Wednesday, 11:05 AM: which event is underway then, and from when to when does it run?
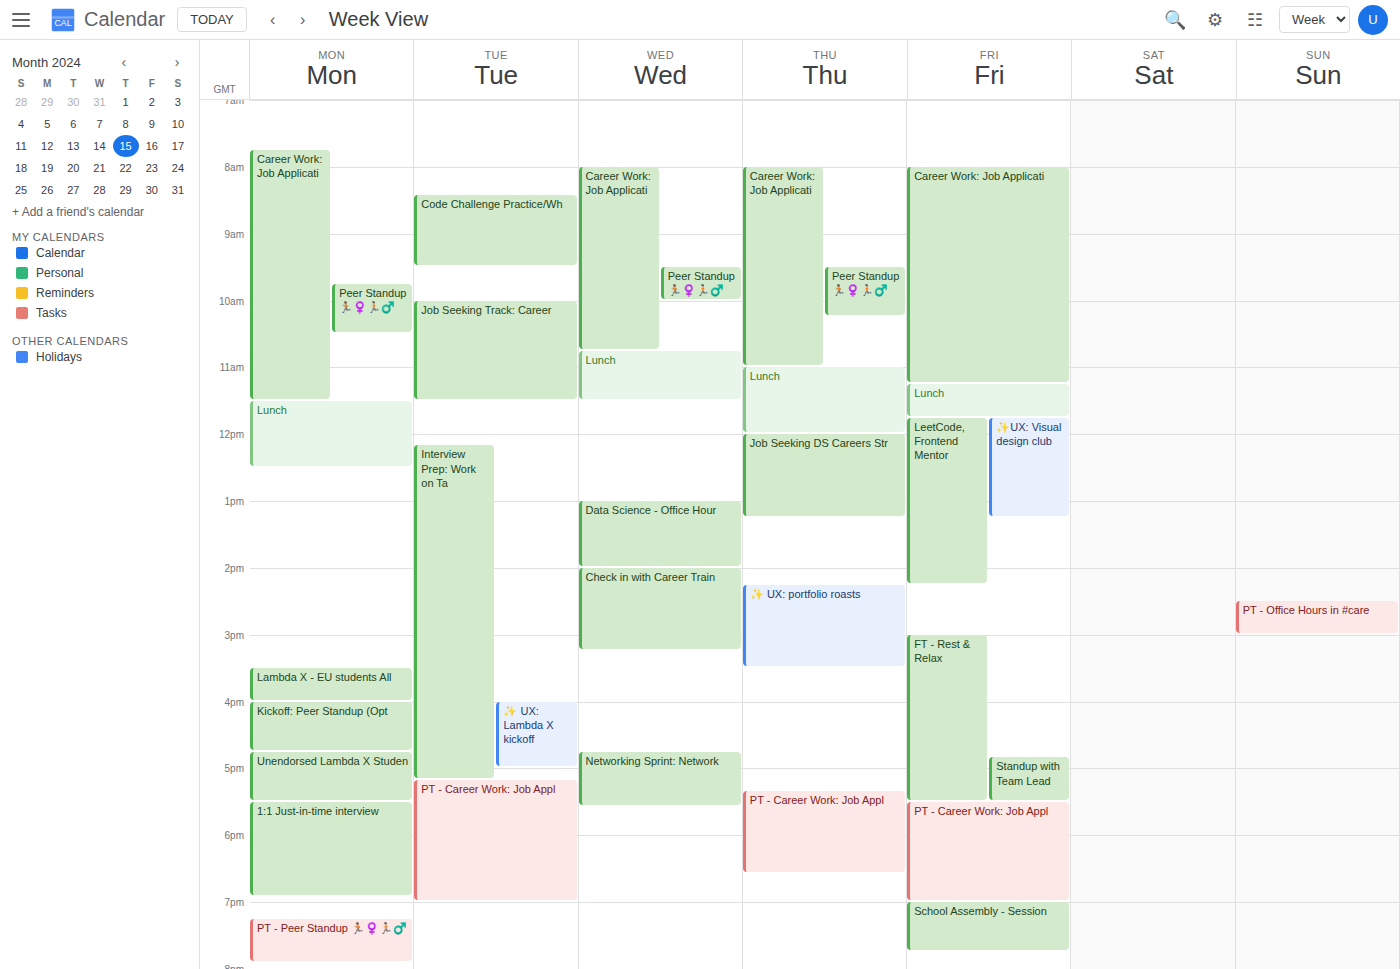
"Lunch", 10:45 AM to 11:30 AM